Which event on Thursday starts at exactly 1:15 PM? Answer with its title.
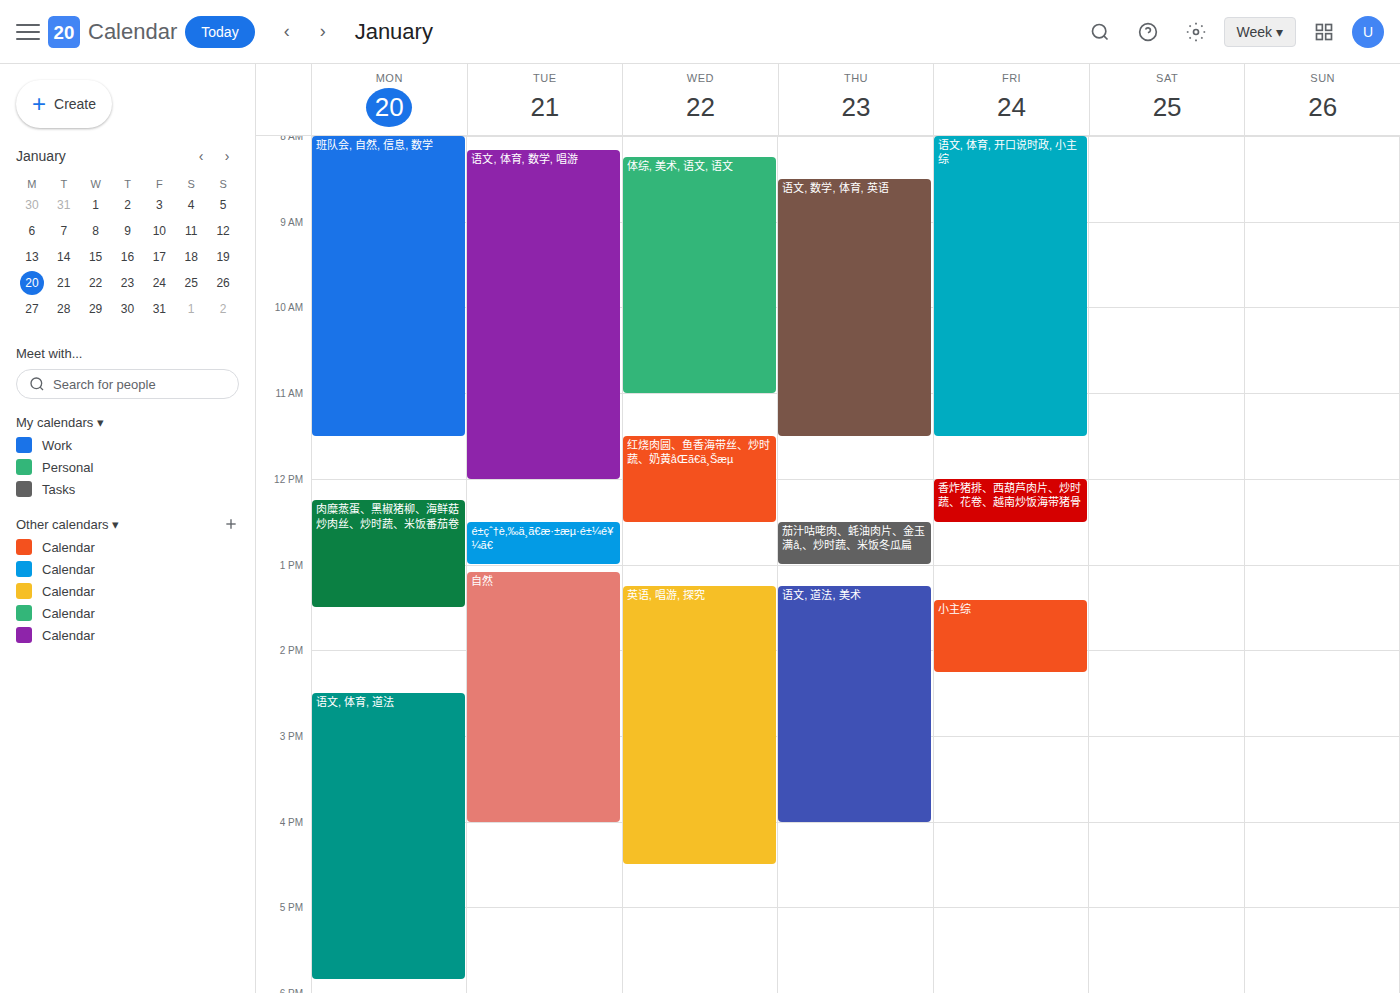
"语文, 道法, 美术"